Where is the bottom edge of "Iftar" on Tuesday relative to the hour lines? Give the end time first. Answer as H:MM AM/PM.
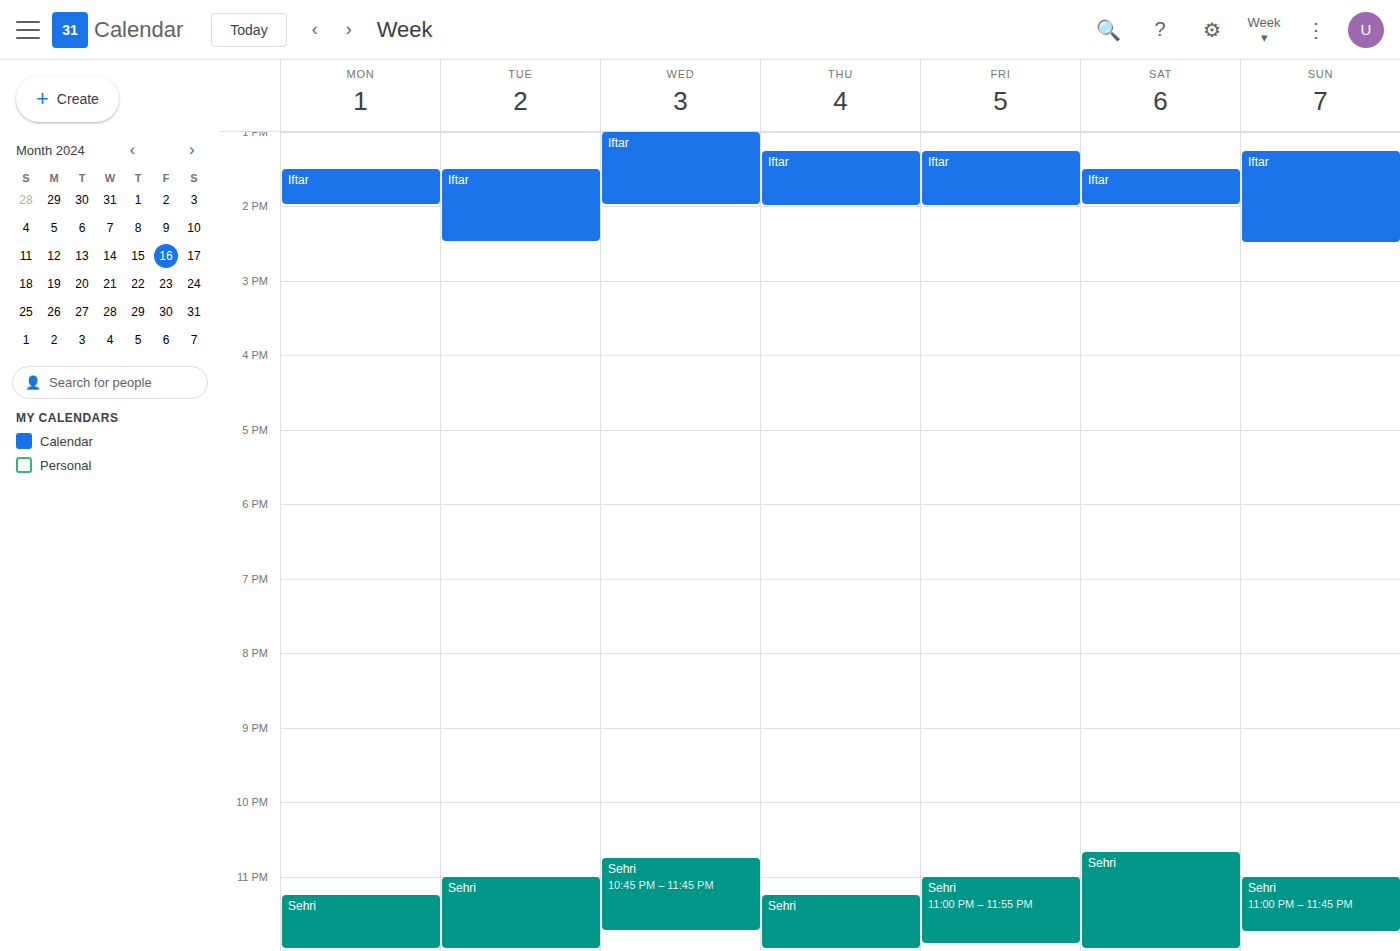
2:30 PM -- halfway between the 2 PM and 3 PM lines.